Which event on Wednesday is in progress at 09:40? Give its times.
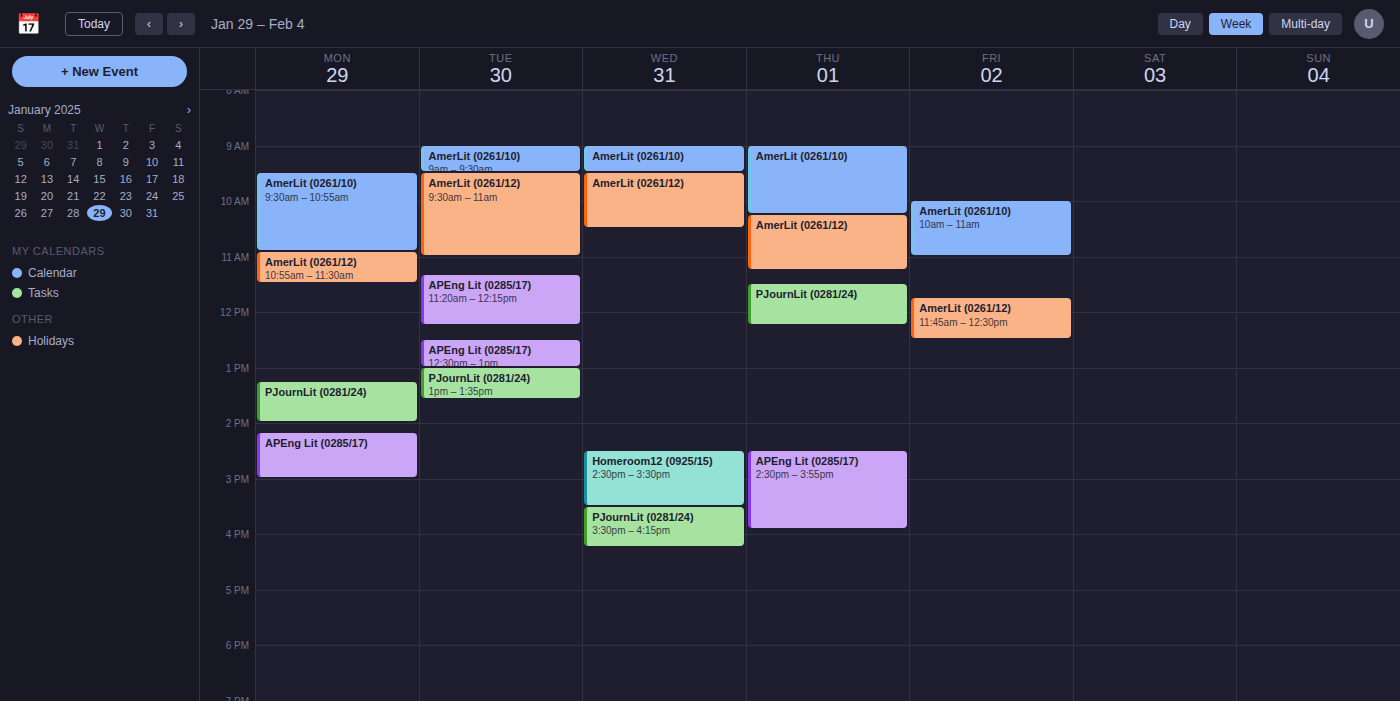
"AmerLit (0261/12)", 09:30 to 10:30